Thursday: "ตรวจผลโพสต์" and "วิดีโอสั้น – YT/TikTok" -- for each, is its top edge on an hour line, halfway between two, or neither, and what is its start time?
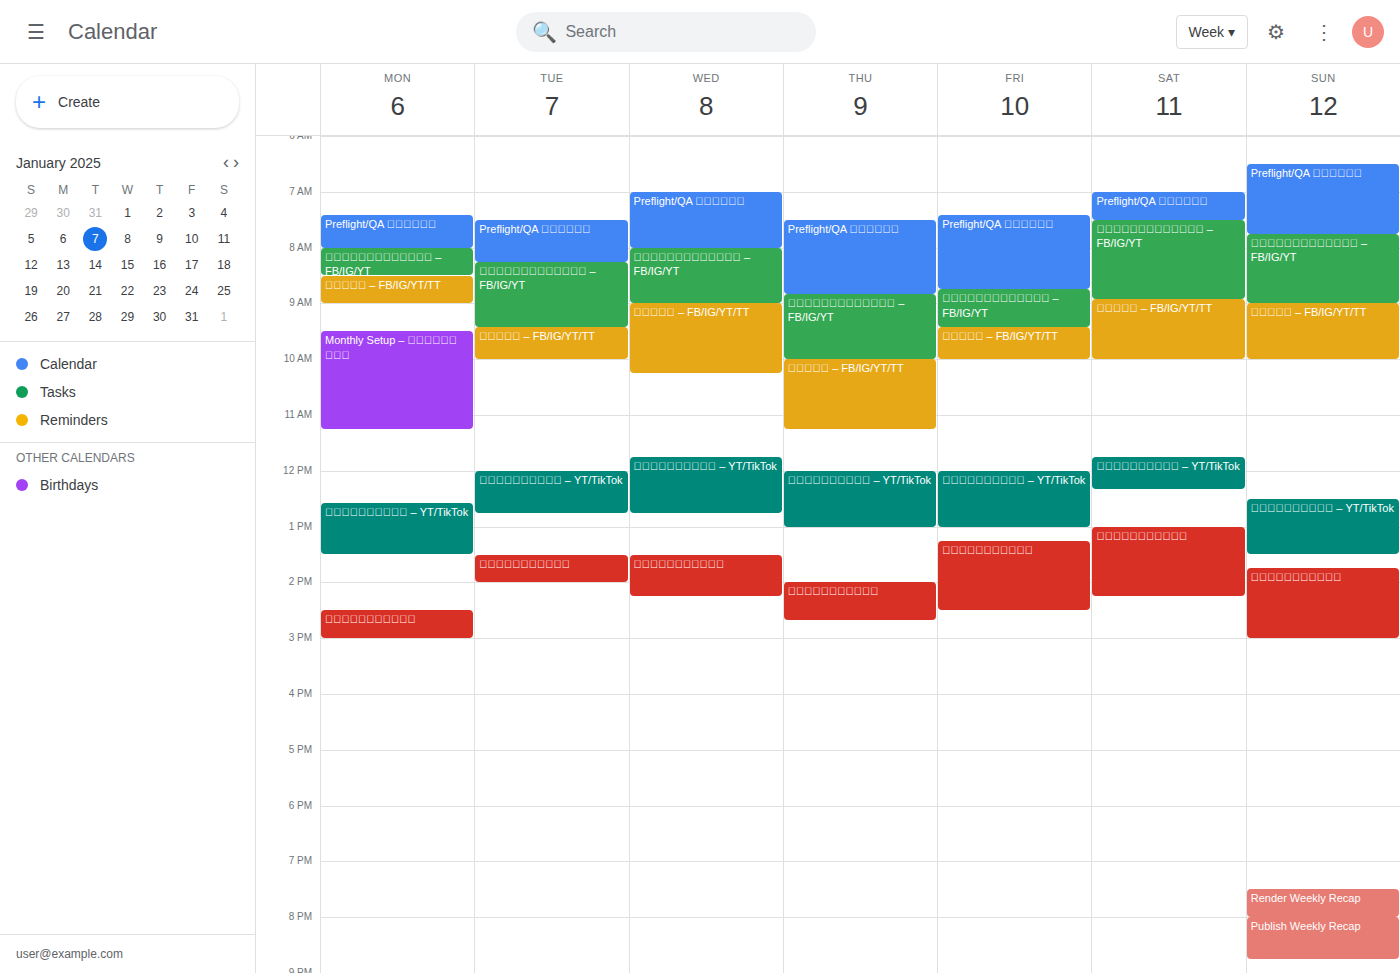
"ตรวจผลโพสต์": 2:00 PM, exactly on the 2 PM line. "วิดีโอสั้น – YT/TikTok": 12:00 PM, exactly on the 12 PM line.